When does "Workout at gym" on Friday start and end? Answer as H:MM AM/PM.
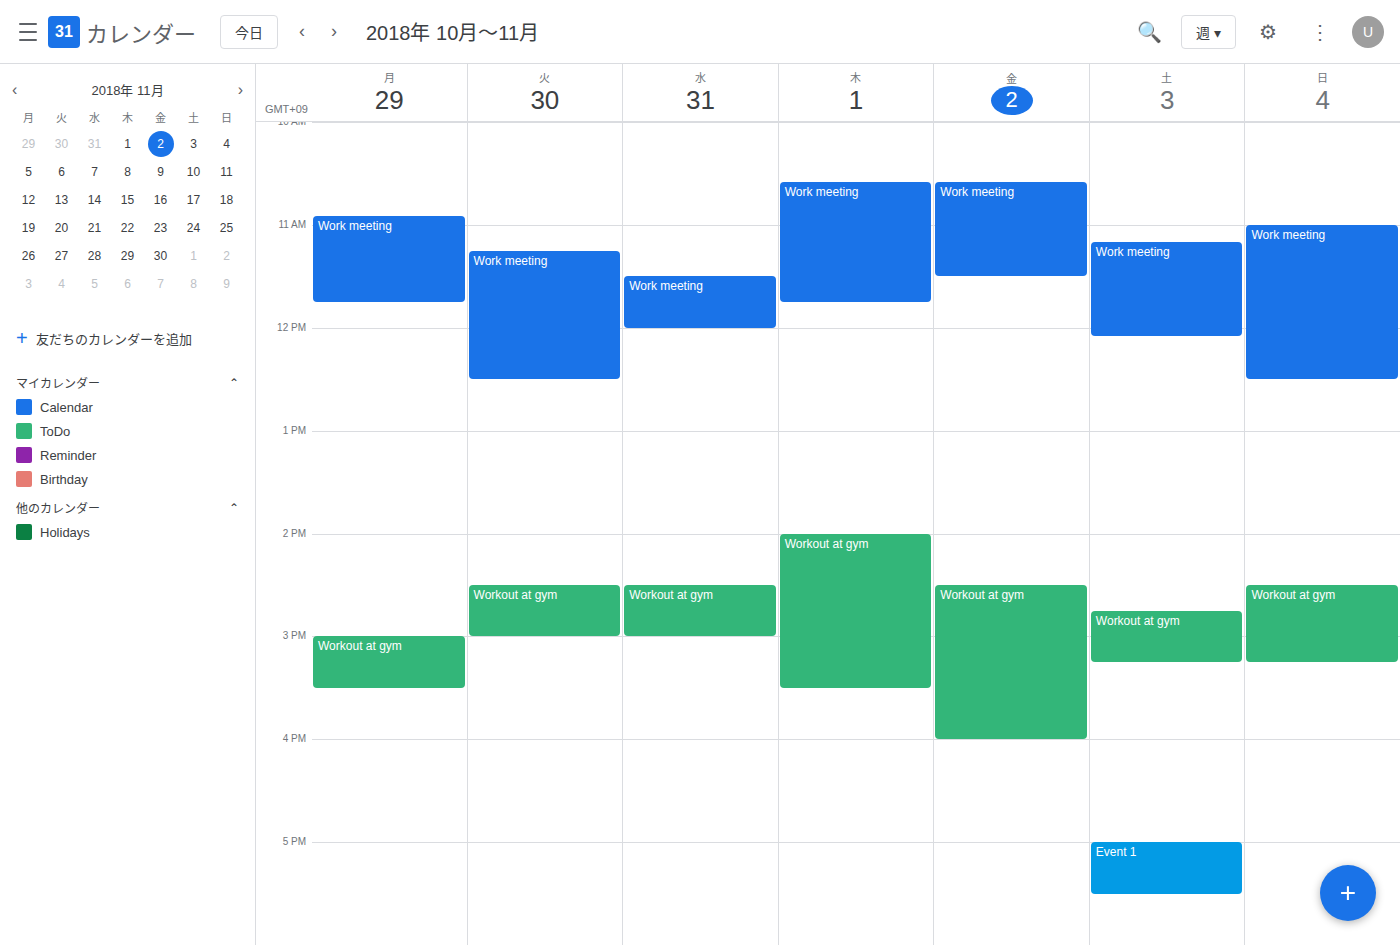
2:30 PM to 4:00 PM